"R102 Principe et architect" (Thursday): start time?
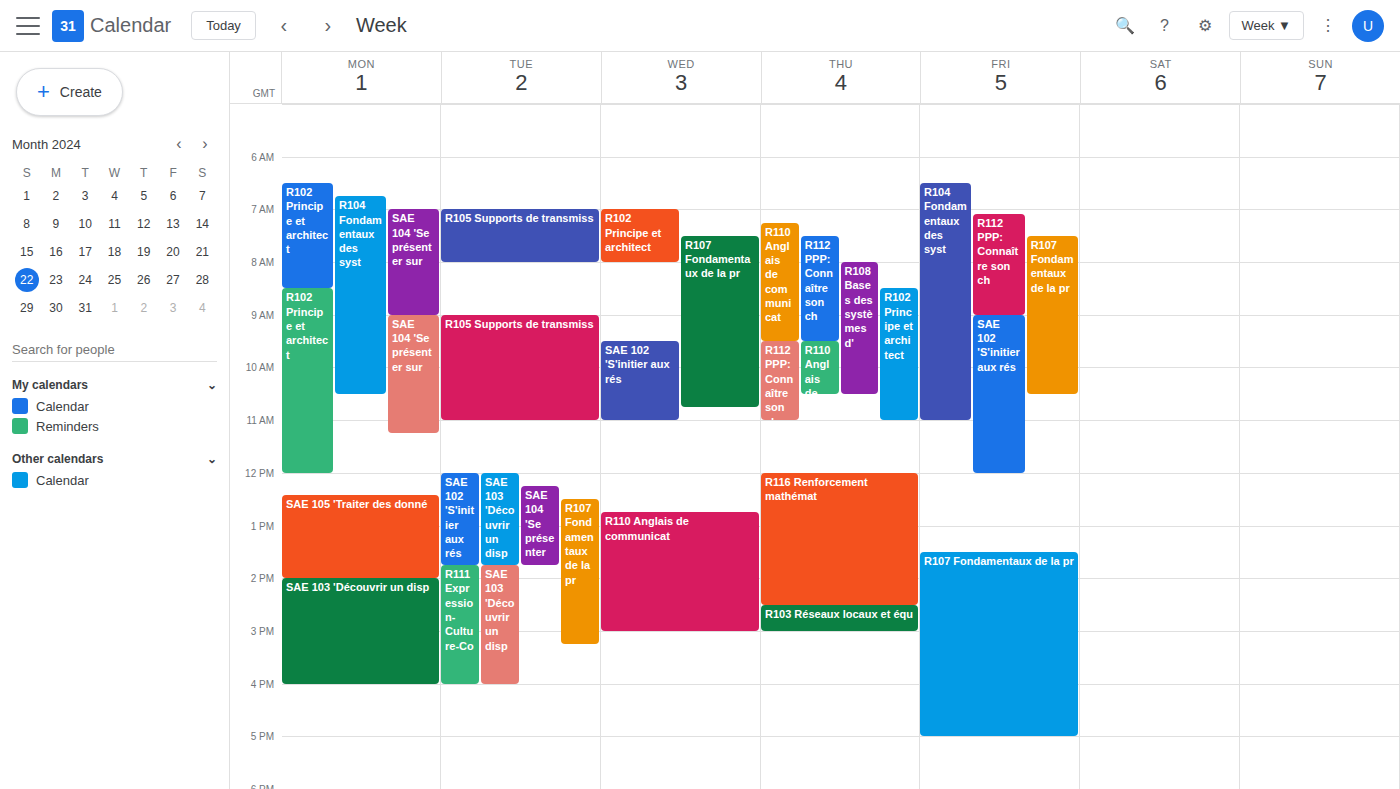
8:30 AM